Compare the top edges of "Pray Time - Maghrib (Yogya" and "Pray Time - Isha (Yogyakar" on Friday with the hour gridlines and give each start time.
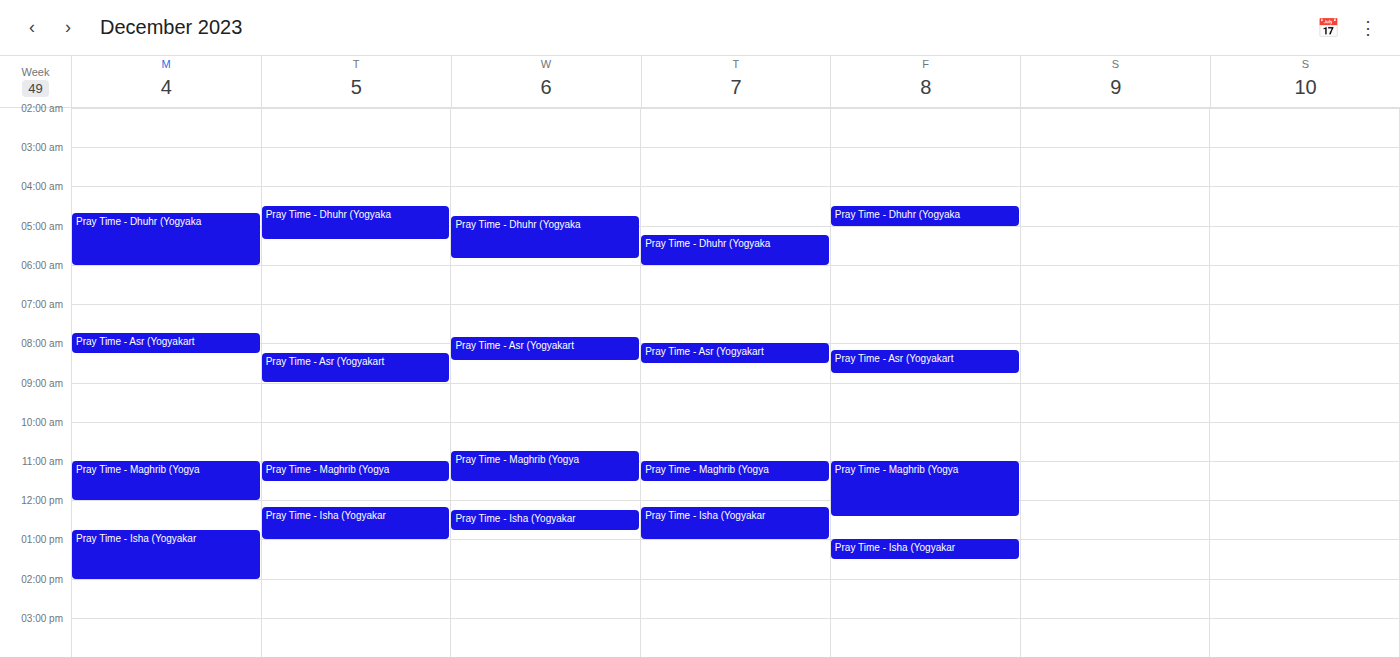
"Pray Time - Maghrib (Yogya": 11:00 AM, exactly on the 11 AM line. "Pray Time - Isha (Yogyakar": 1:00 PM, exactly on the 1 PM line.